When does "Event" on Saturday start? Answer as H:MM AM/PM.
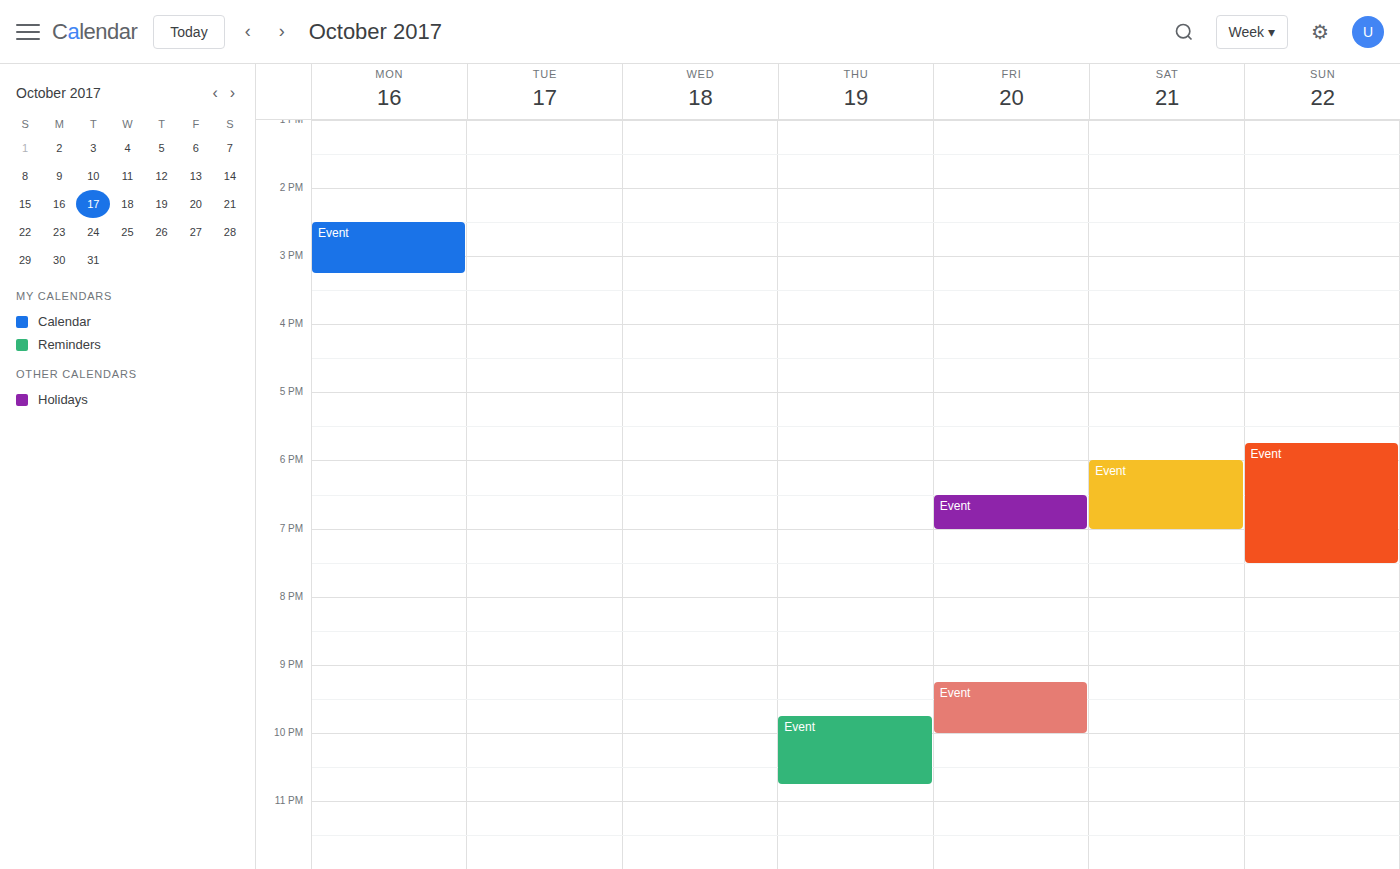
6:00 PM